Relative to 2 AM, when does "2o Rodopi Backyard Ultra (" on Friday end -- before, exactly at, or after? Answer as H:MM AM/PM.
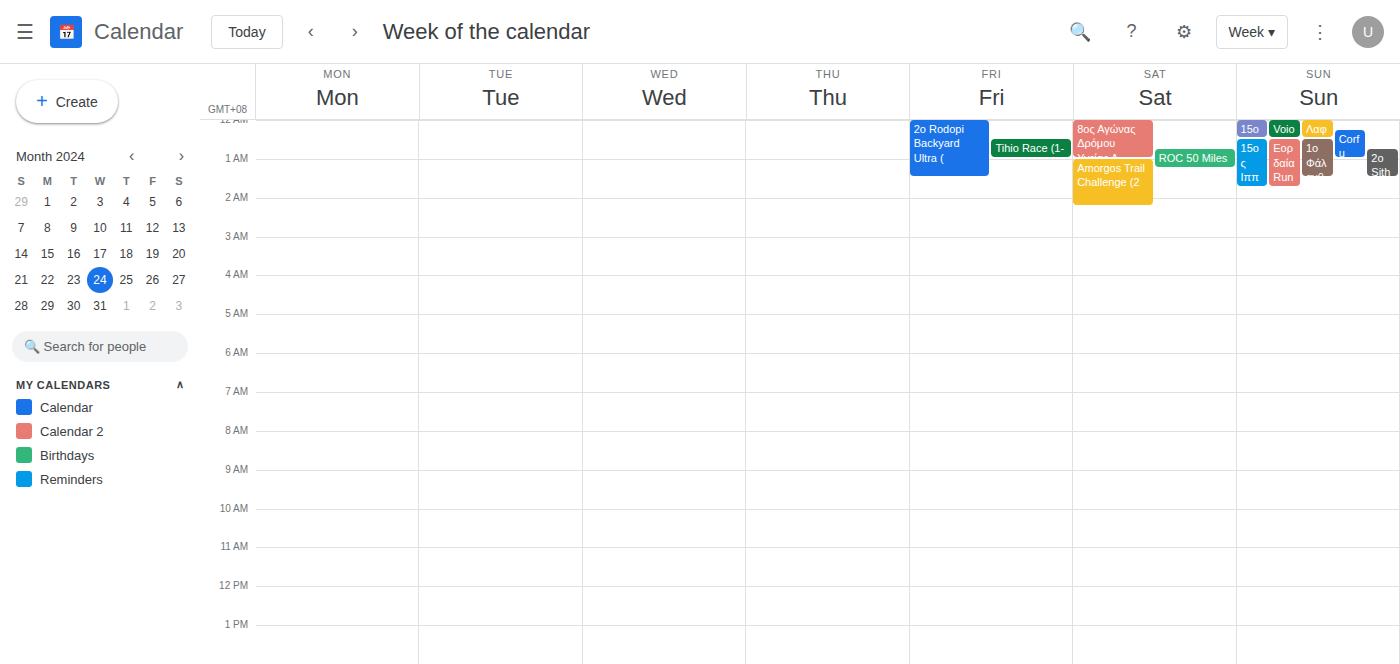
1:30 AM -- before 2 AM, 30 minutes above the 2 AM line.